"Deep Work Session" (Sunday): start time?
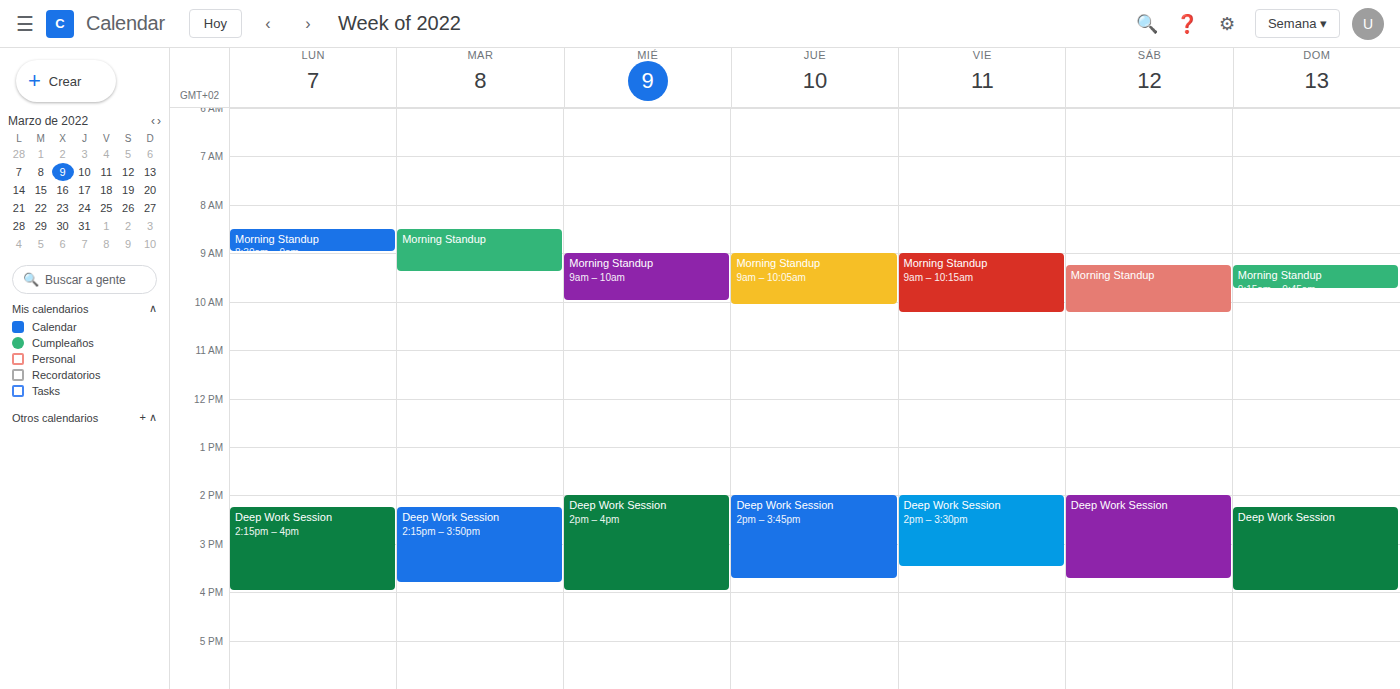
2:15 PM